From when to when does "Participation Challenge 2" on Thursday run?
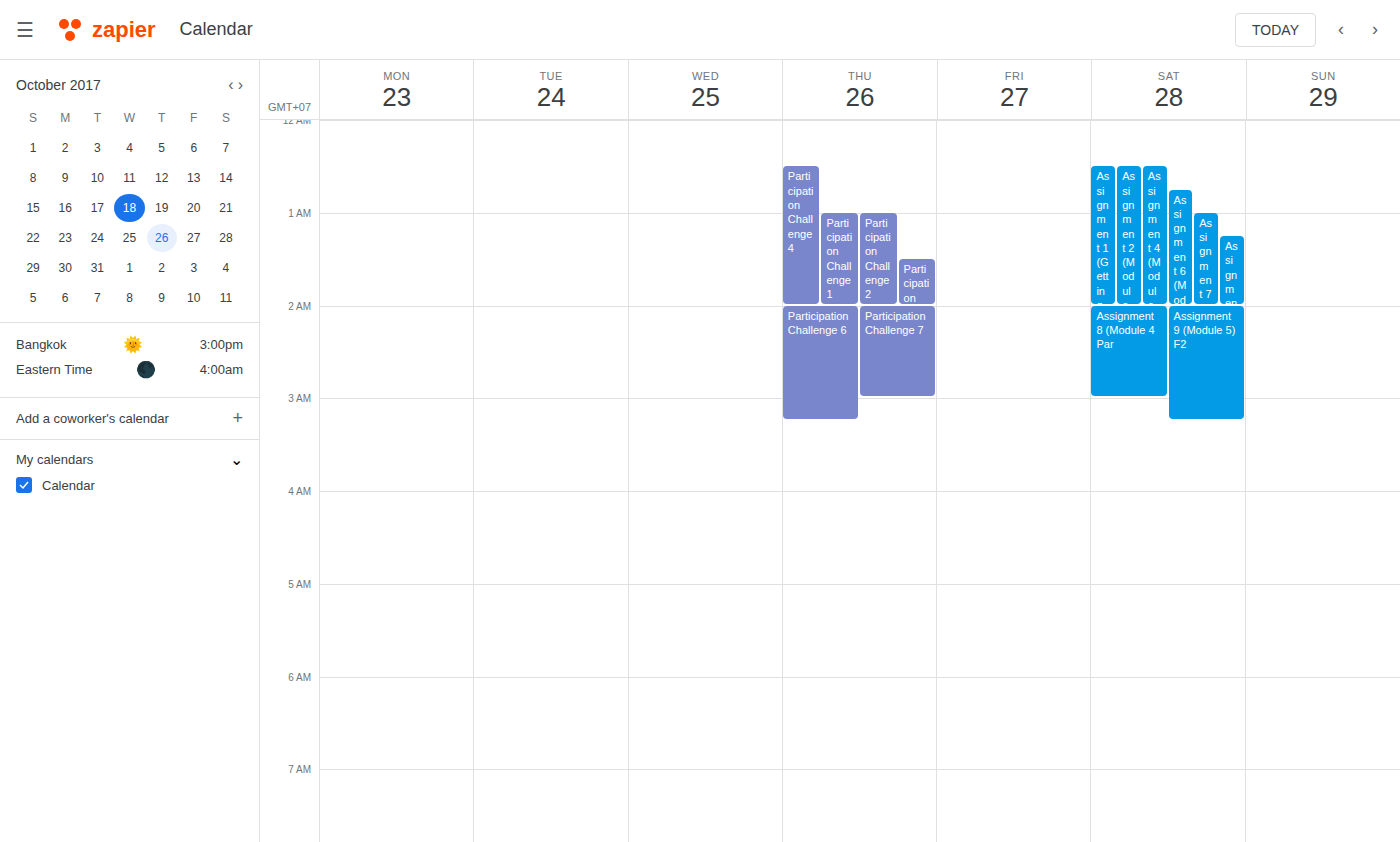
1:00 AM to 2:00 AM